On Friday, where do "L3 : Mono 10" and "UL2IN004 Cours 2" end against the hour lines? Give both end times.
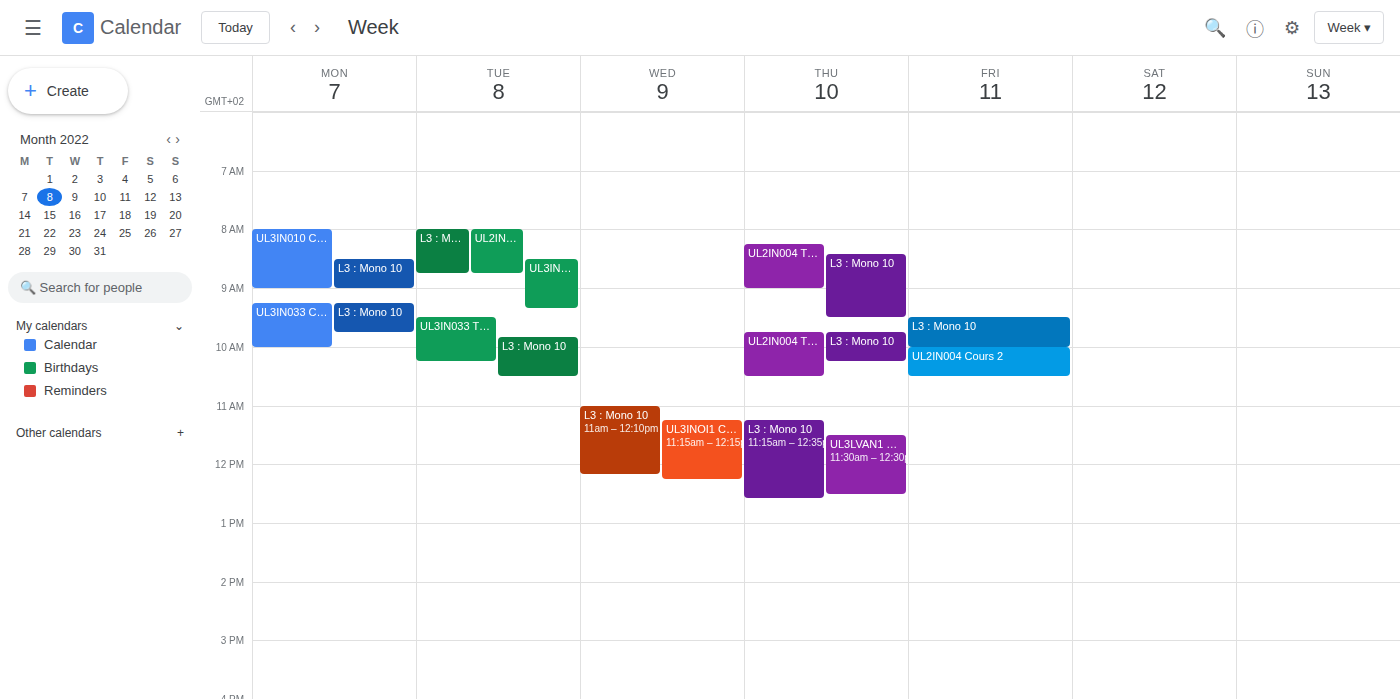
"L3 : Mono 10": 10:00, exactly on the 10:00 line. "UL2IN004 Cours 2": 10:30, halfway between the 10:00 and 11:00 lines.